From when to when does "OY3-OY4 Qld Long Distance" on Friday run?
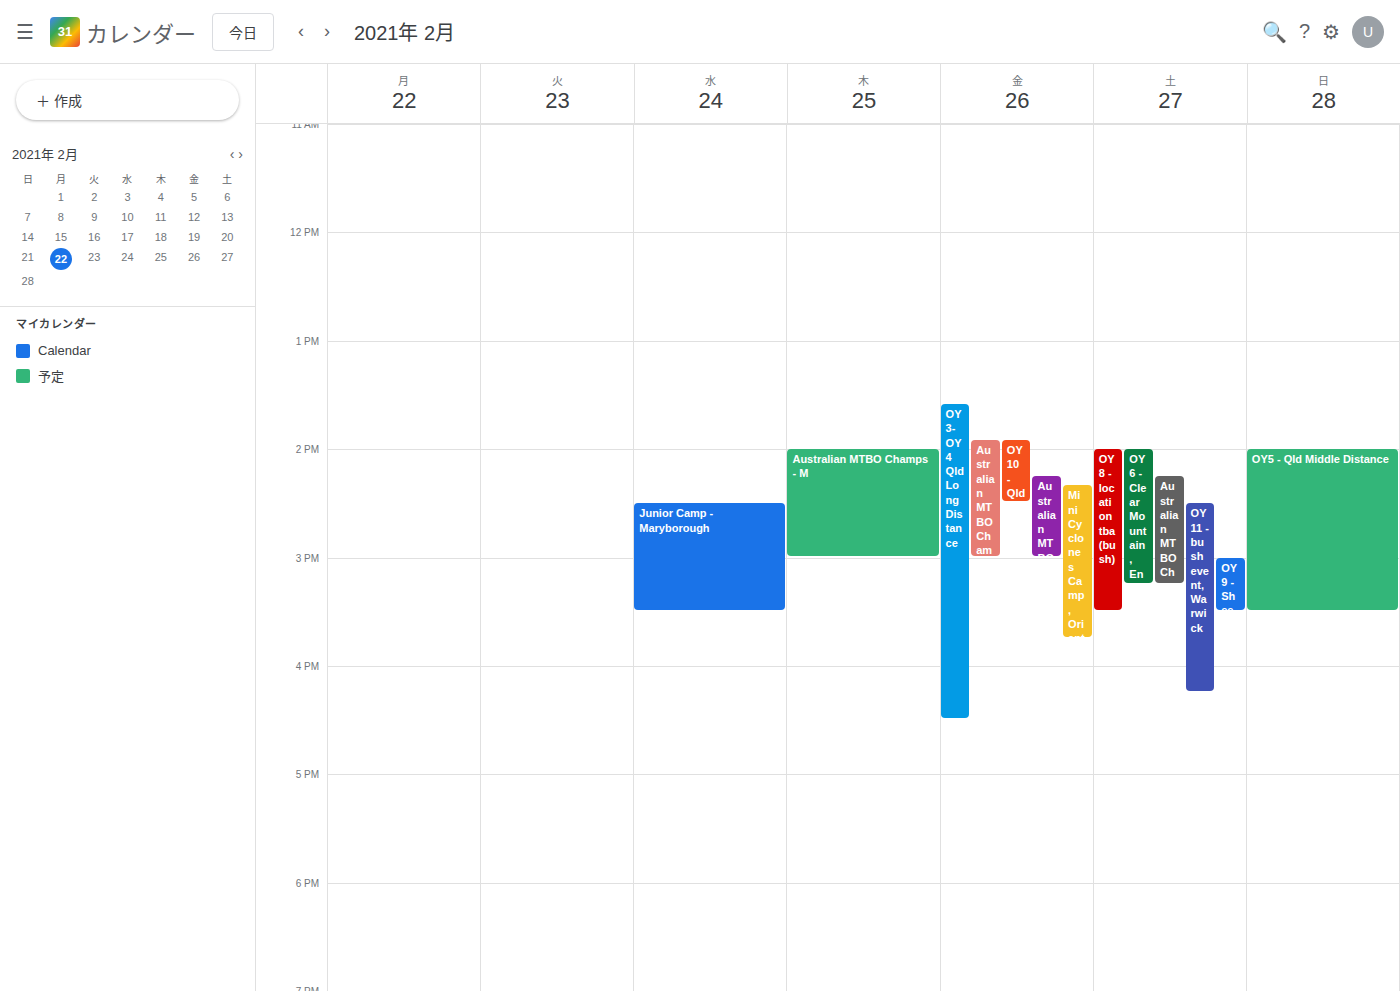
1:35 PM to 4:30 PM